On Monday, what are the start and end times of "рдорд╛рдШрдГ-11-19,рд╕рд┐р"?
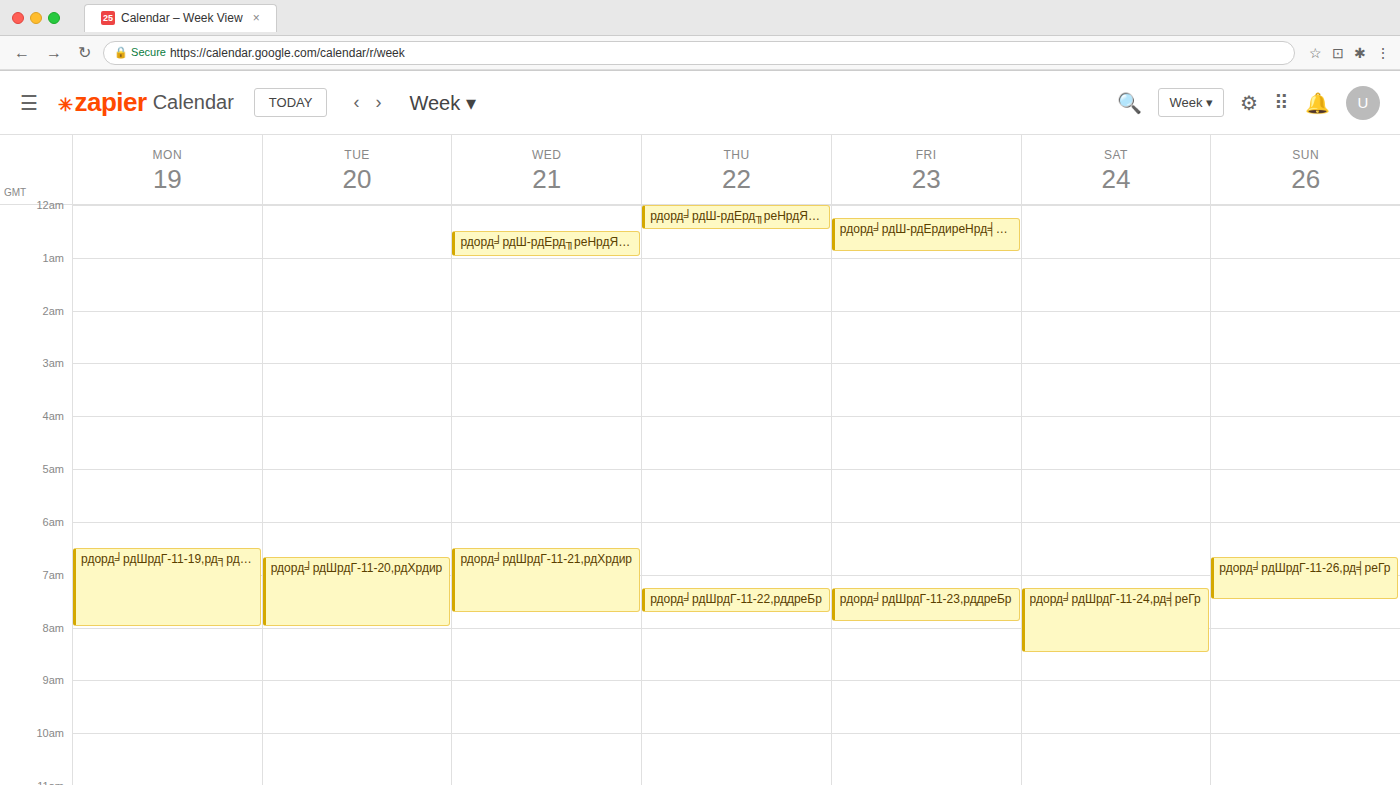
6:30 AM to 8:00 AM